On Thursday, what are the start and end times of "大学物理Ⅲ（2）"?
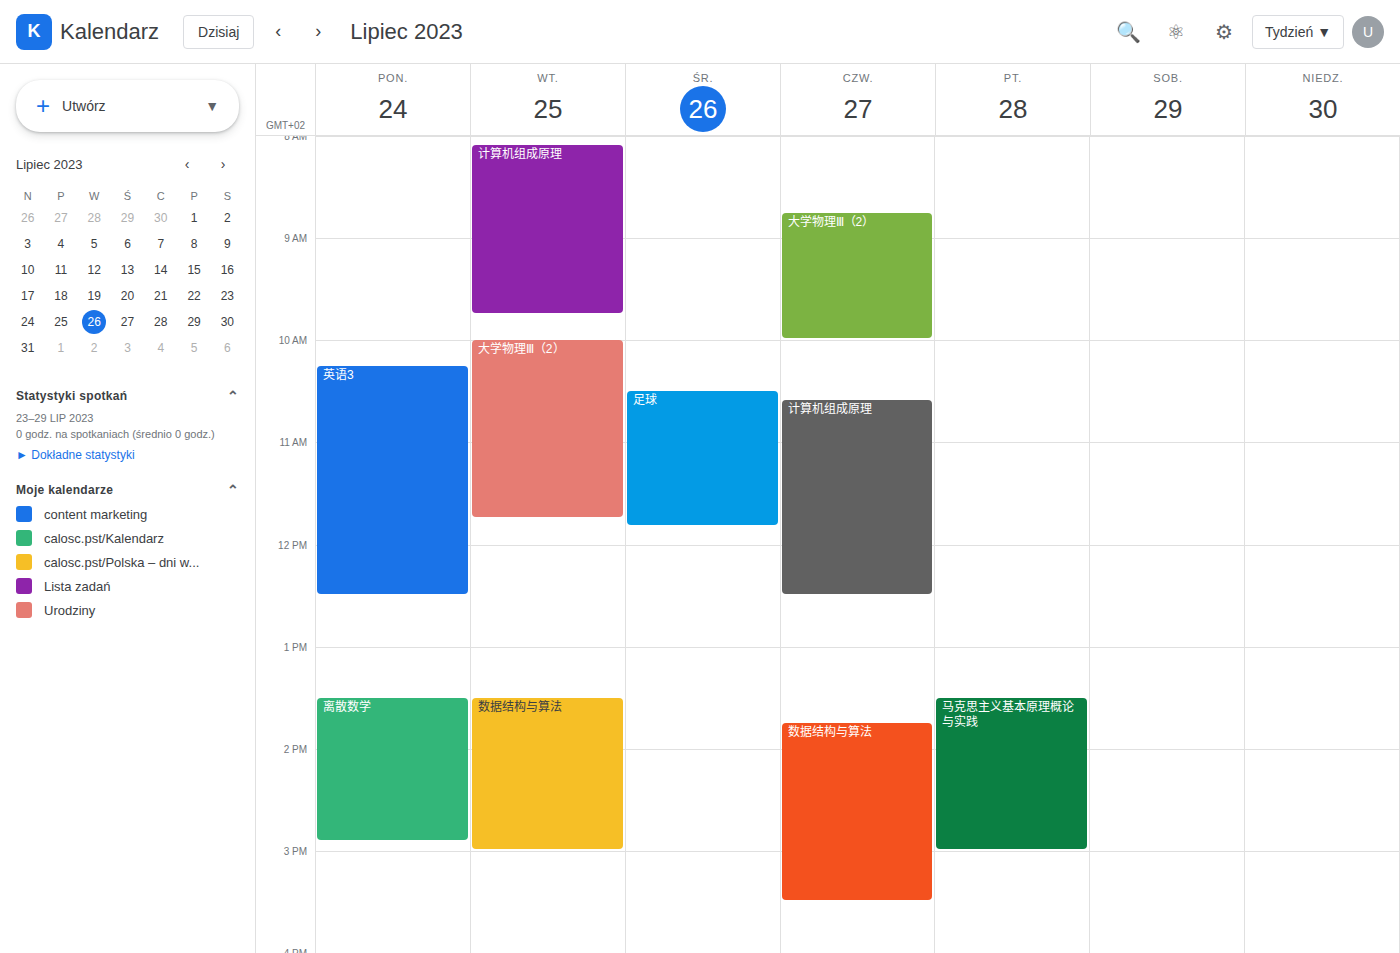
8:45 AM to 10:00 AM